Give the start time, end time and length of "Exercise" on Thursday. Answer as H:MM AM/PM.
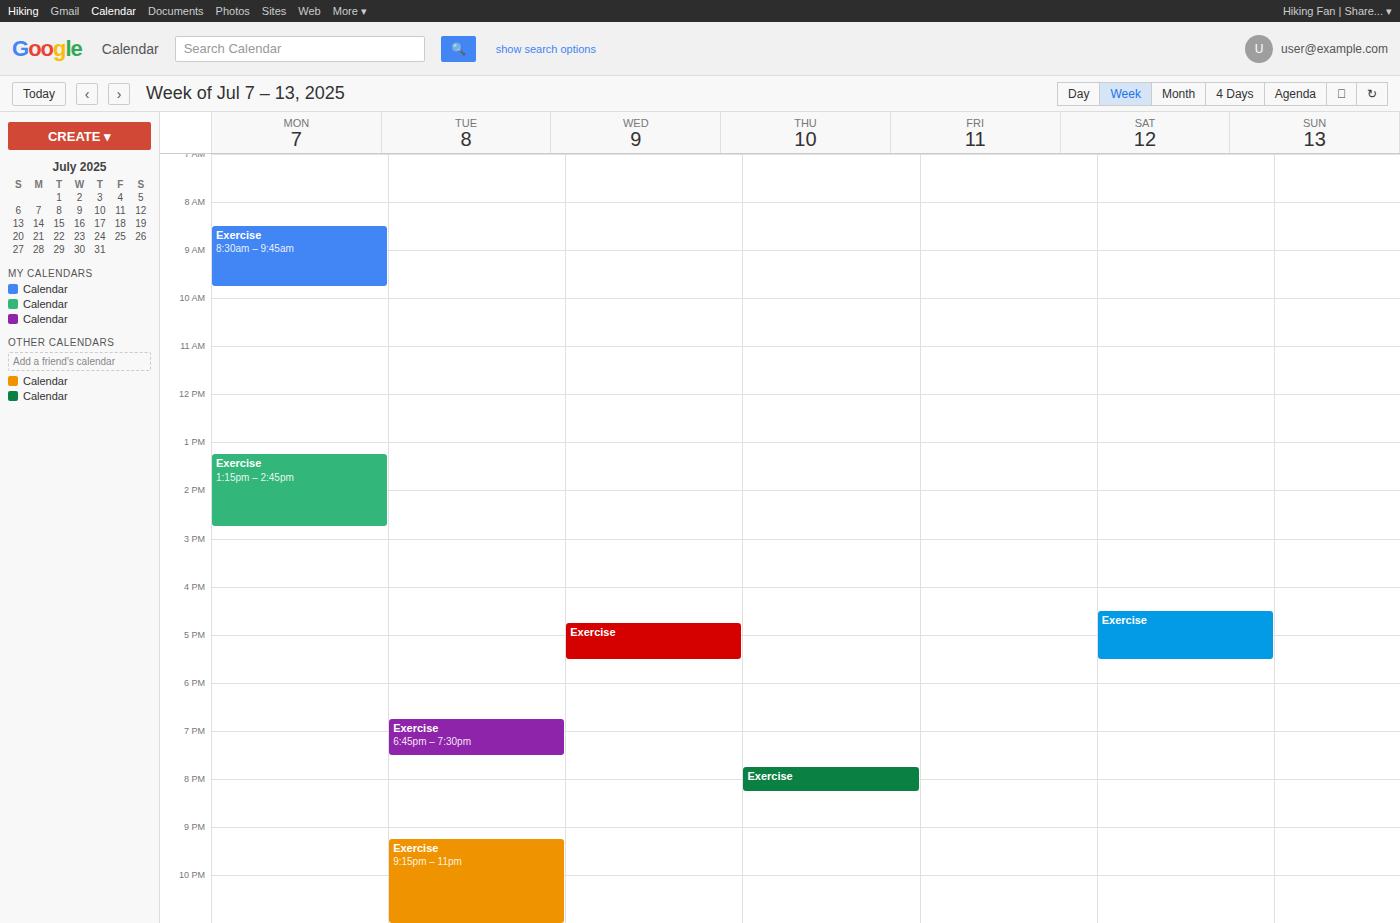
7:45 PM to 8:15 PM, 30 minutes